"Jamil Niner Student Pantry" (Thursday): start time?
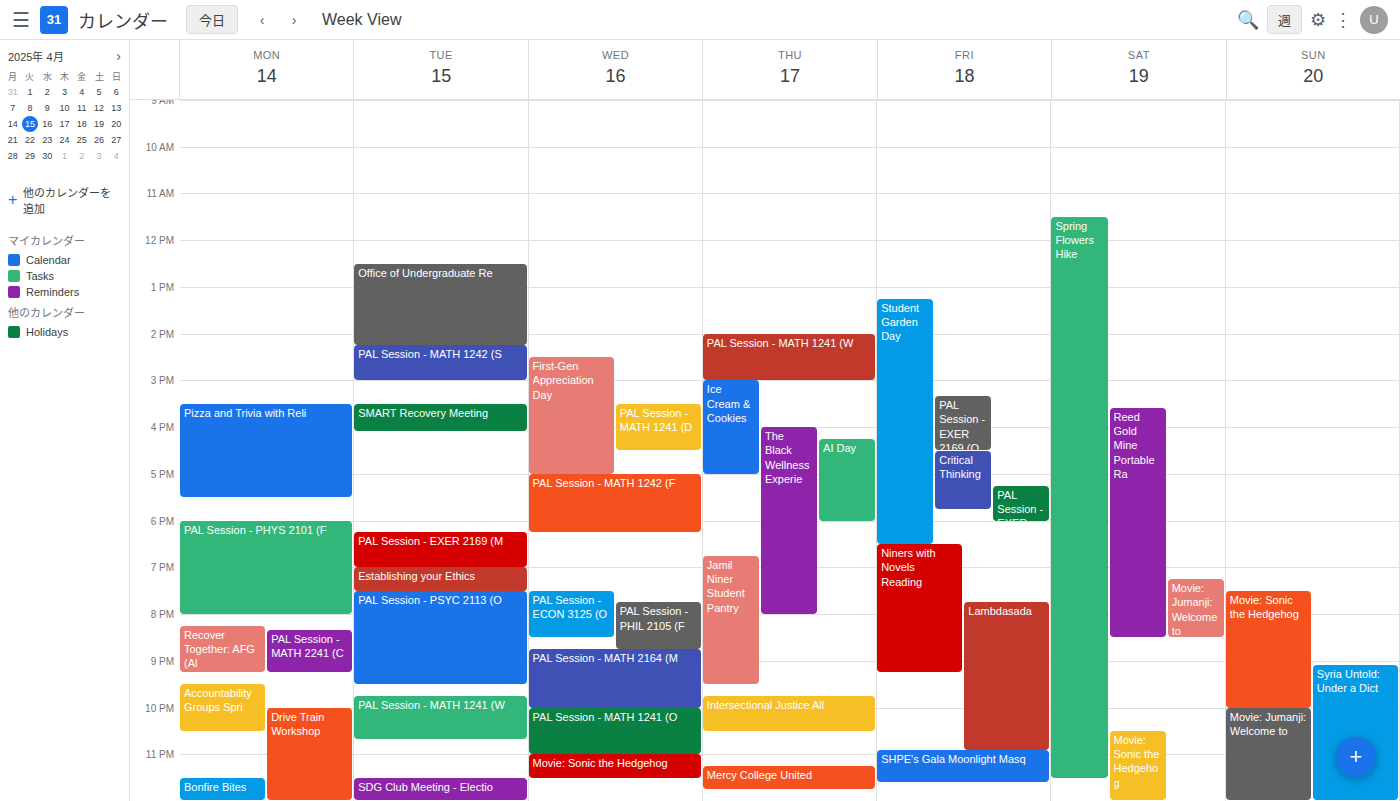
6:45 PM